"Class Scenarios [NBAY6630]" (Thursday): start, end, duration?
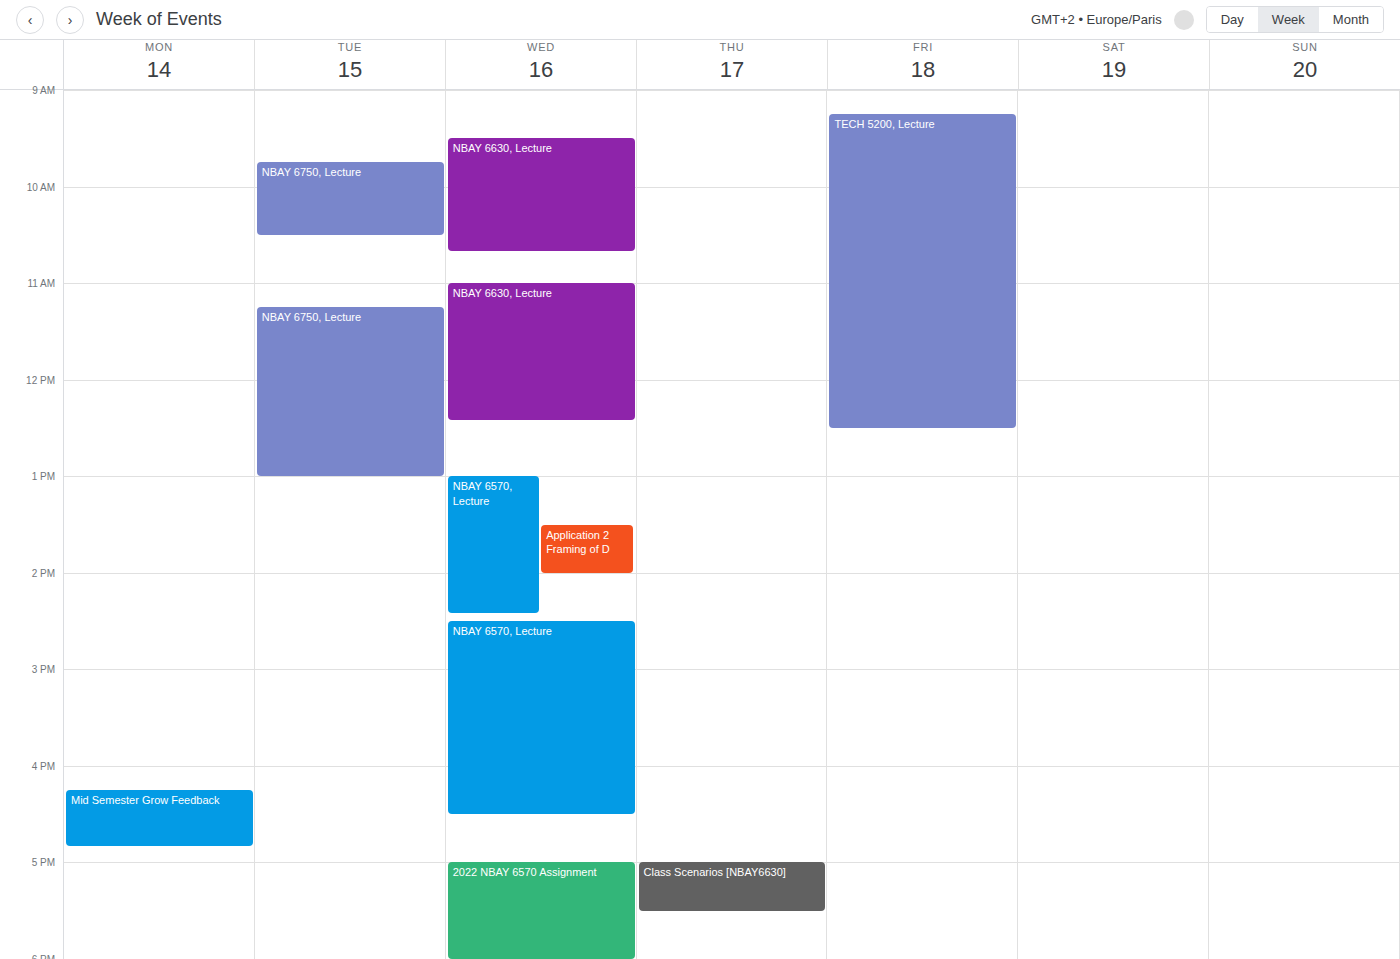
5:00 PM to 5:30 PM, 30 minutes